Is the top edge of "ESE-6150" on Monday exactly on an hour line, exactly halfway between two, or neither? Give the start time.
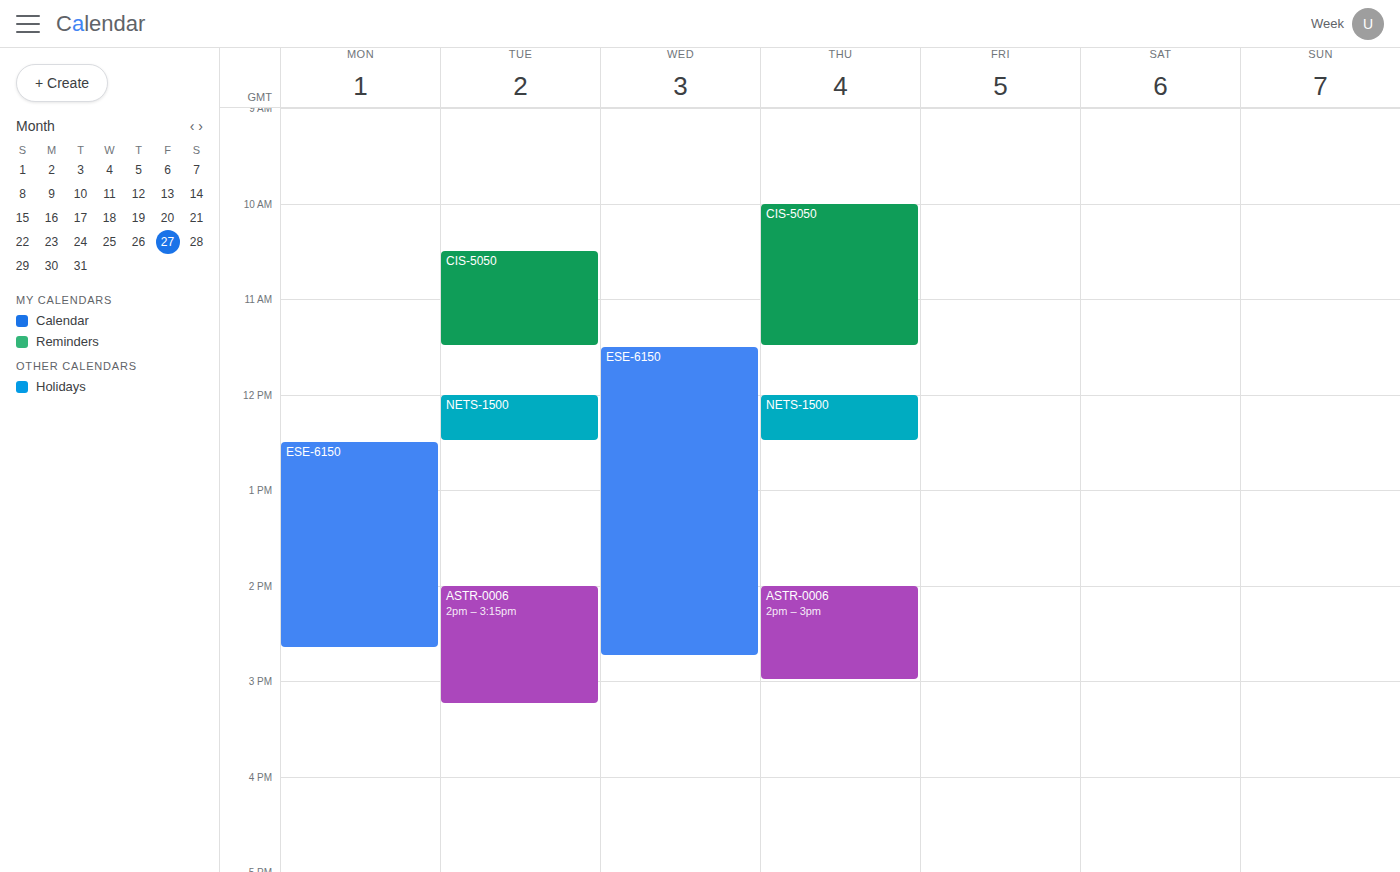
12:30 PM -- halfway between the 12 PM and 1 PM lines.